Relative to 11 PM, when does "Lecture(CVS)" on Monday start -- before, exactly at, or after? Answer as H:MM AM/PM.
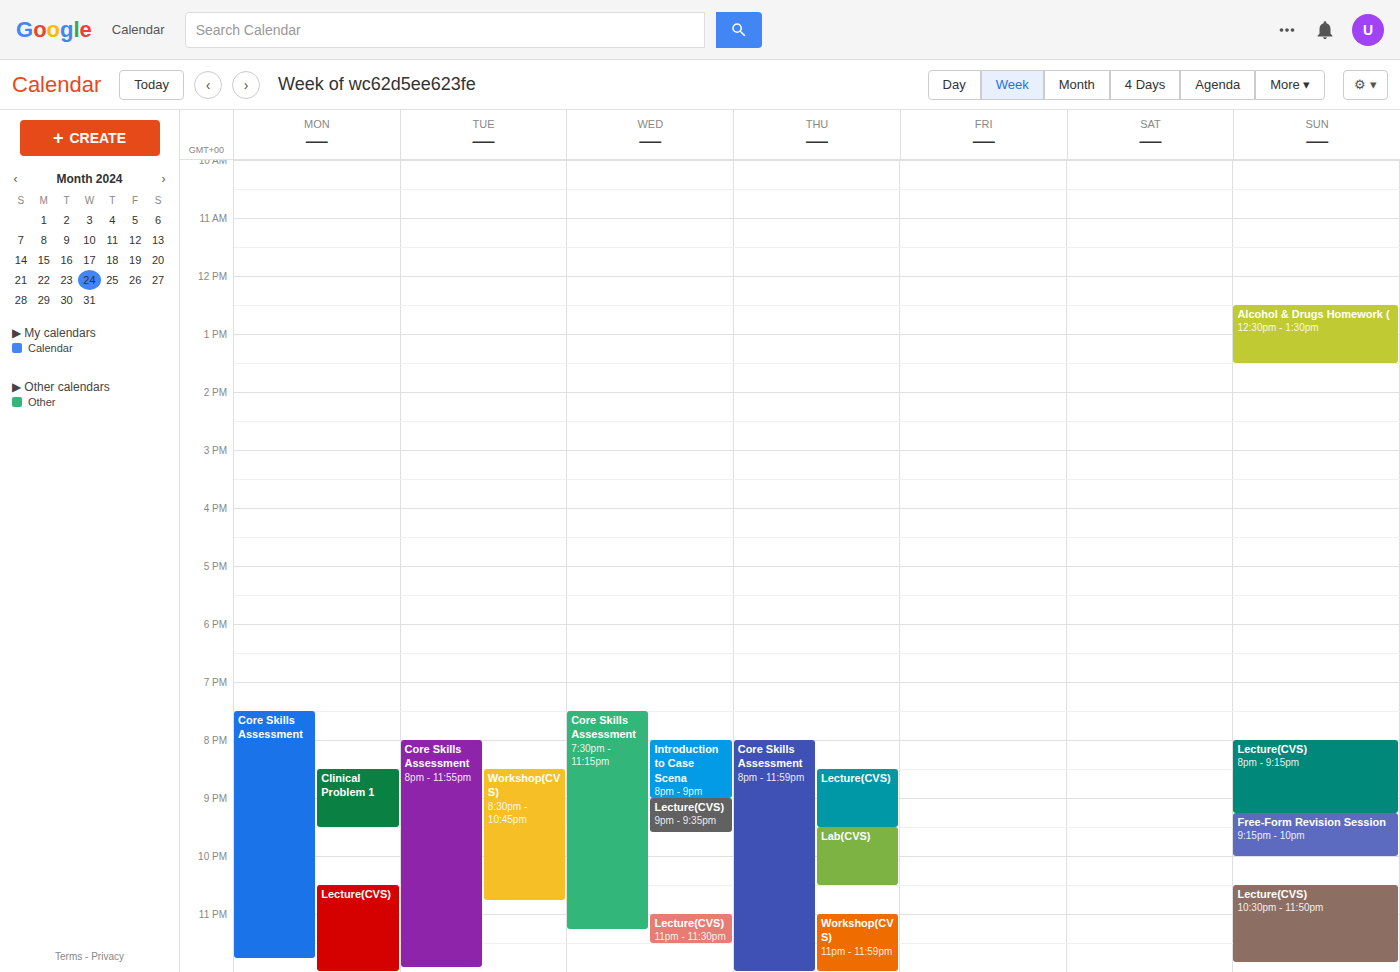
10:30 PM -- before 11 PM, 30 minutes above the 11 PM line.